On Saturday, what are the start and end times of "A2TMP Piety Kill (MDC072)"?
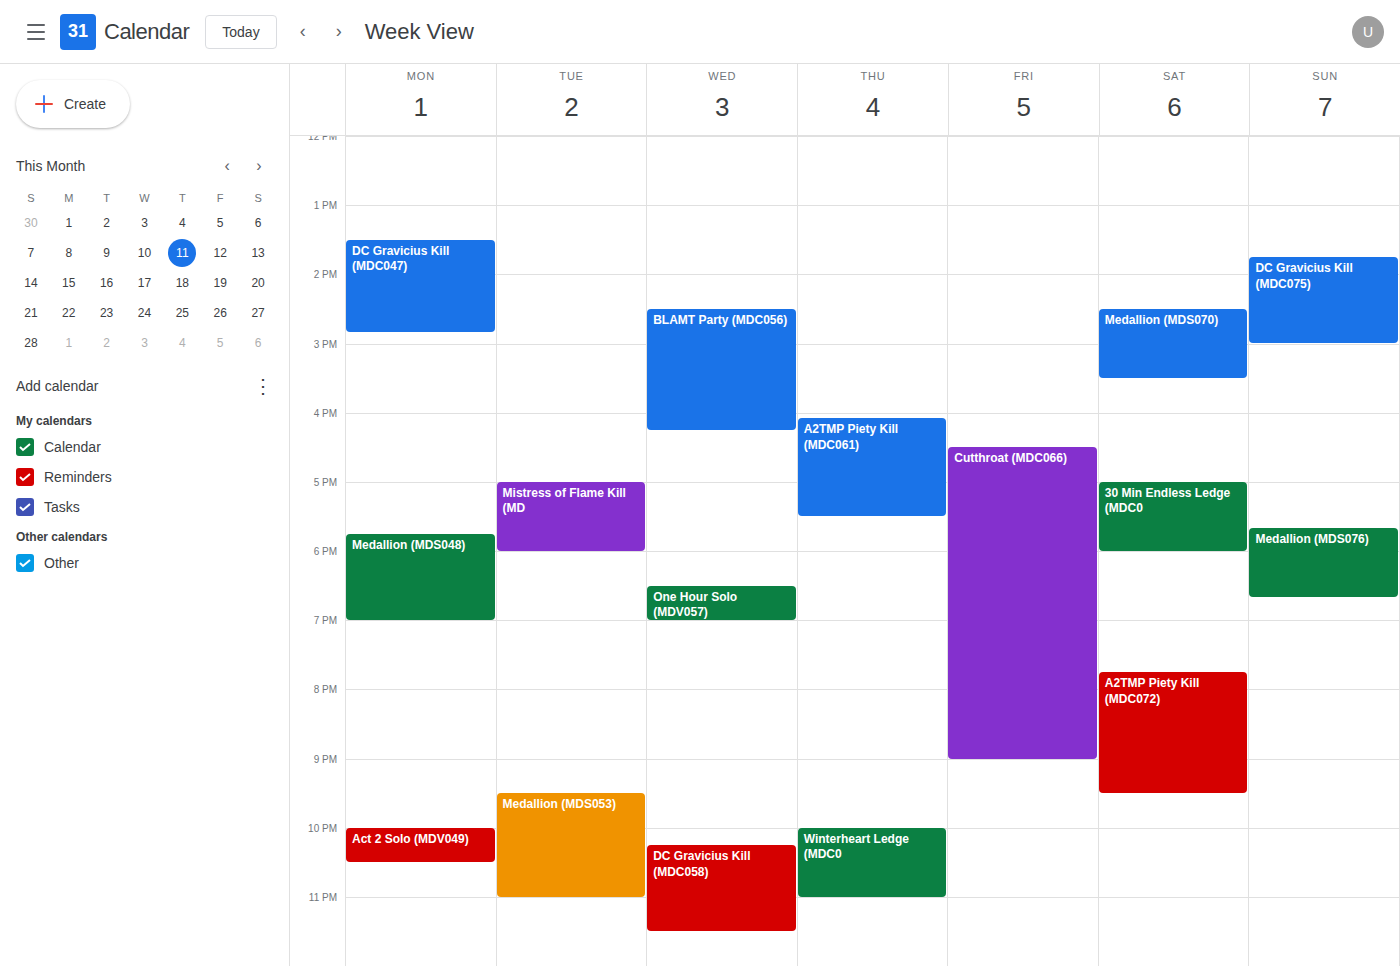
7:45 PM to 9:30 PM